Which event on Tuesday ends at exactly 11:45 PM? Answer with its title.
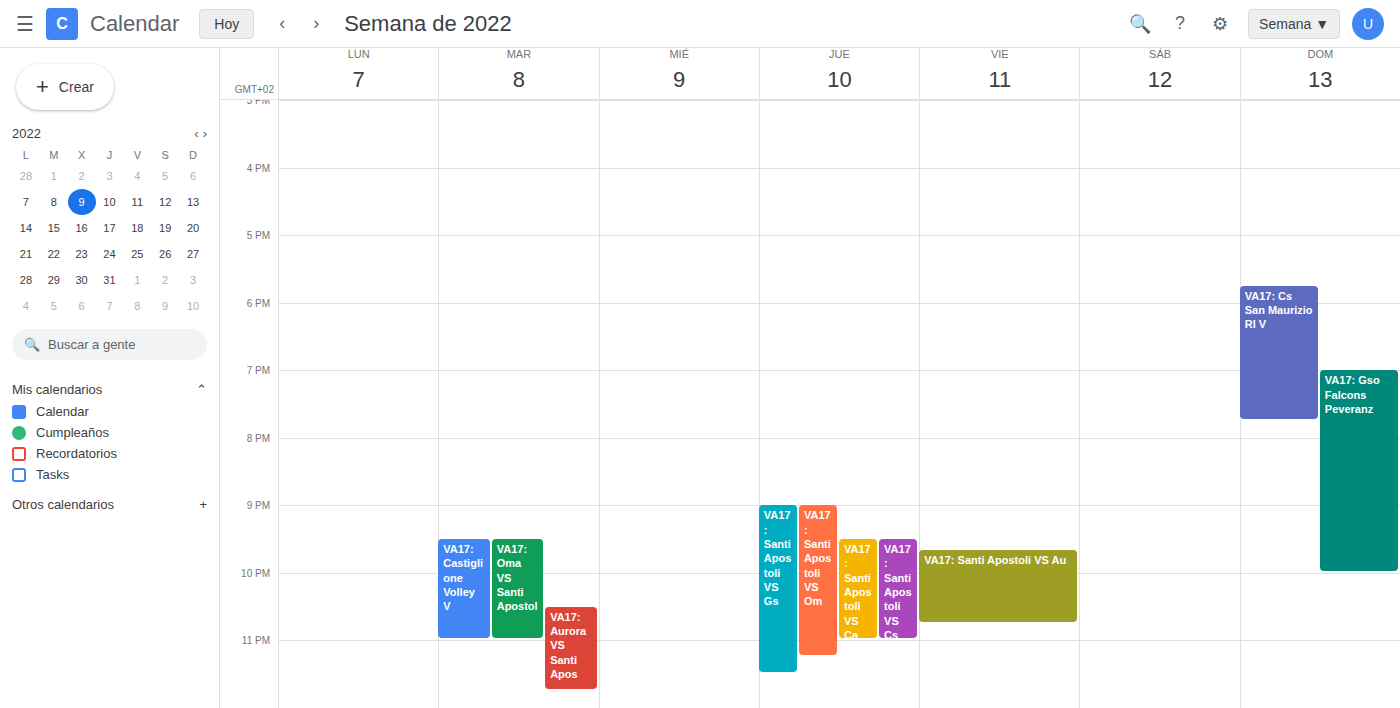
"VA17: Aurora VS Santi Apos"